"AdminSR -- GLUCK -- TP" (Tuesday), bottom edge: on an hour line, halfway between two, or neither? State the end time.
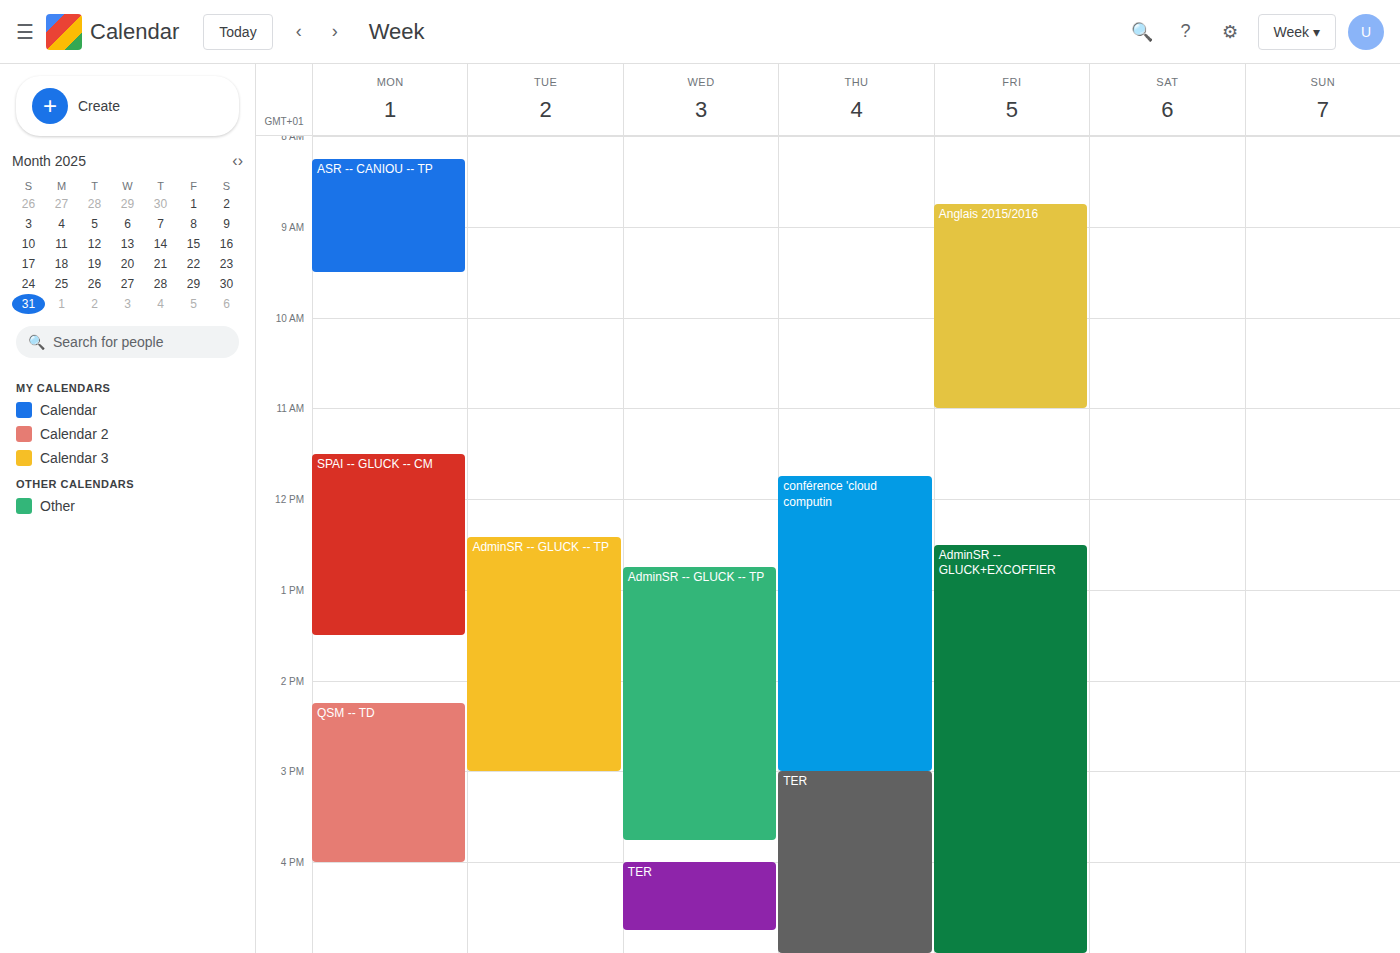
3:00 PM -- exactly on the 3 PM line.